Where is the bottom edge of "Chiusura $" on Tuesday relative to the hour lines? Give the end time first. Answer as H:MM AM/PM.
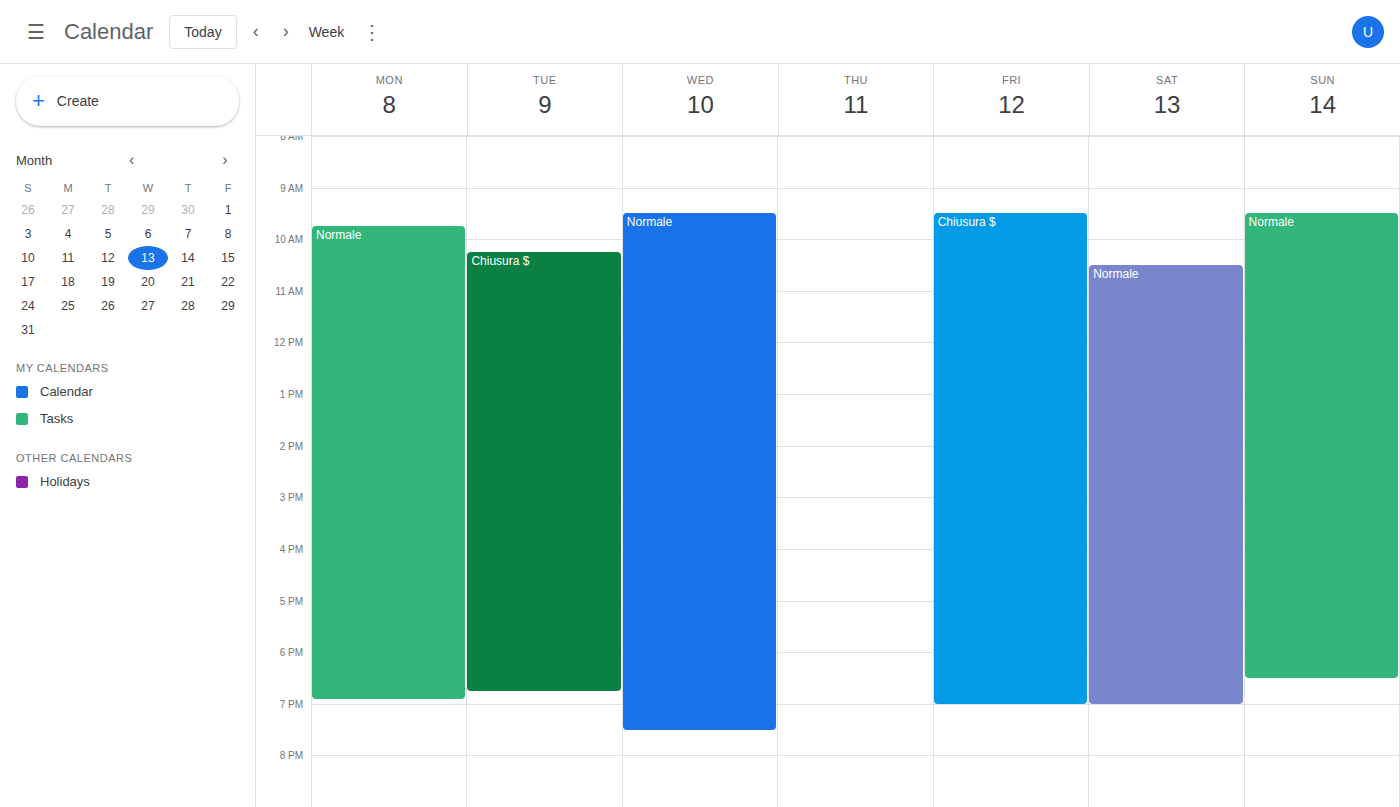
6:45 PM -- neither: three quarters of the way from the 6 PM line to the 7 PM line.